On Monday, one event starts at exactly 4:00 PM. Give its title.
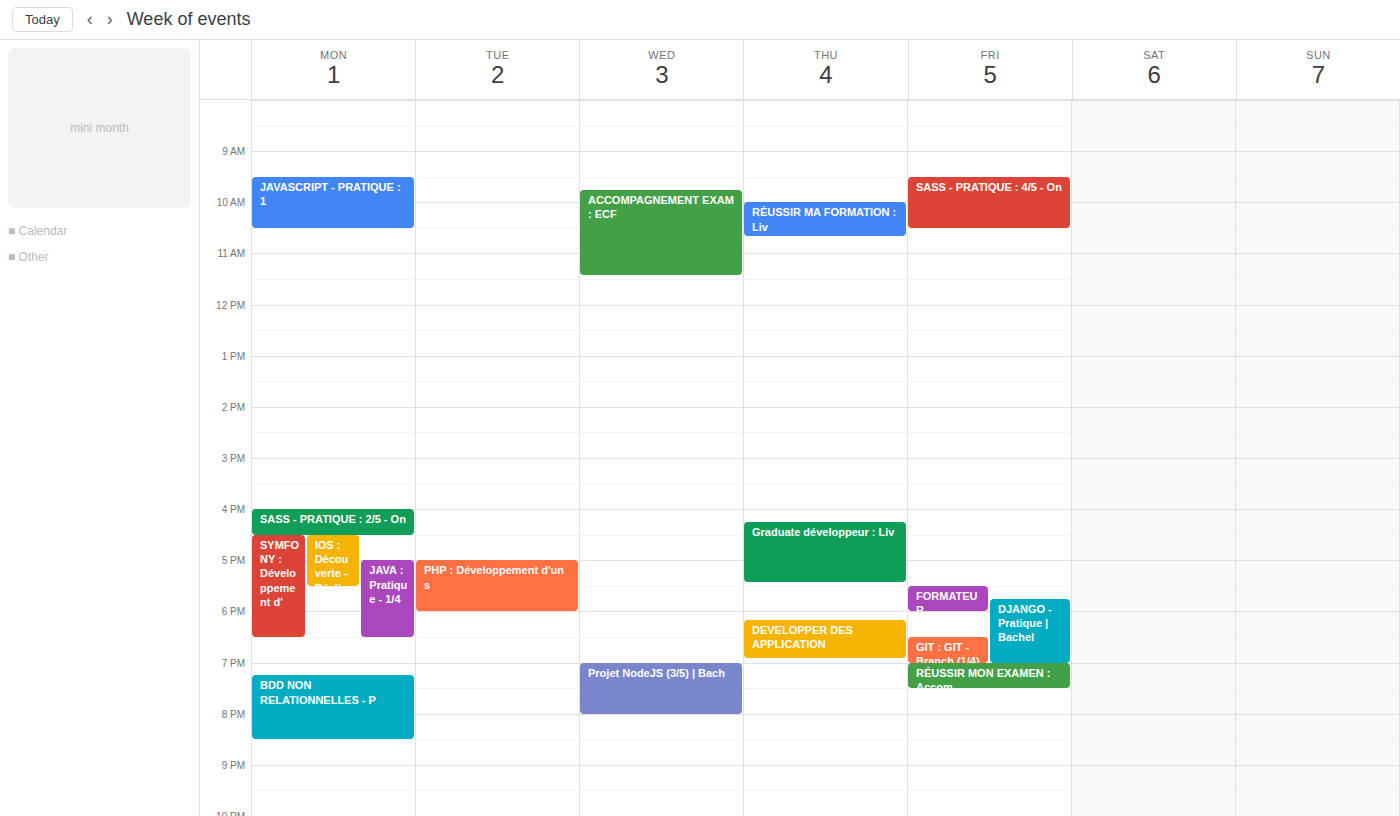
"SASS - PRATIQUE : 2/5 - On"